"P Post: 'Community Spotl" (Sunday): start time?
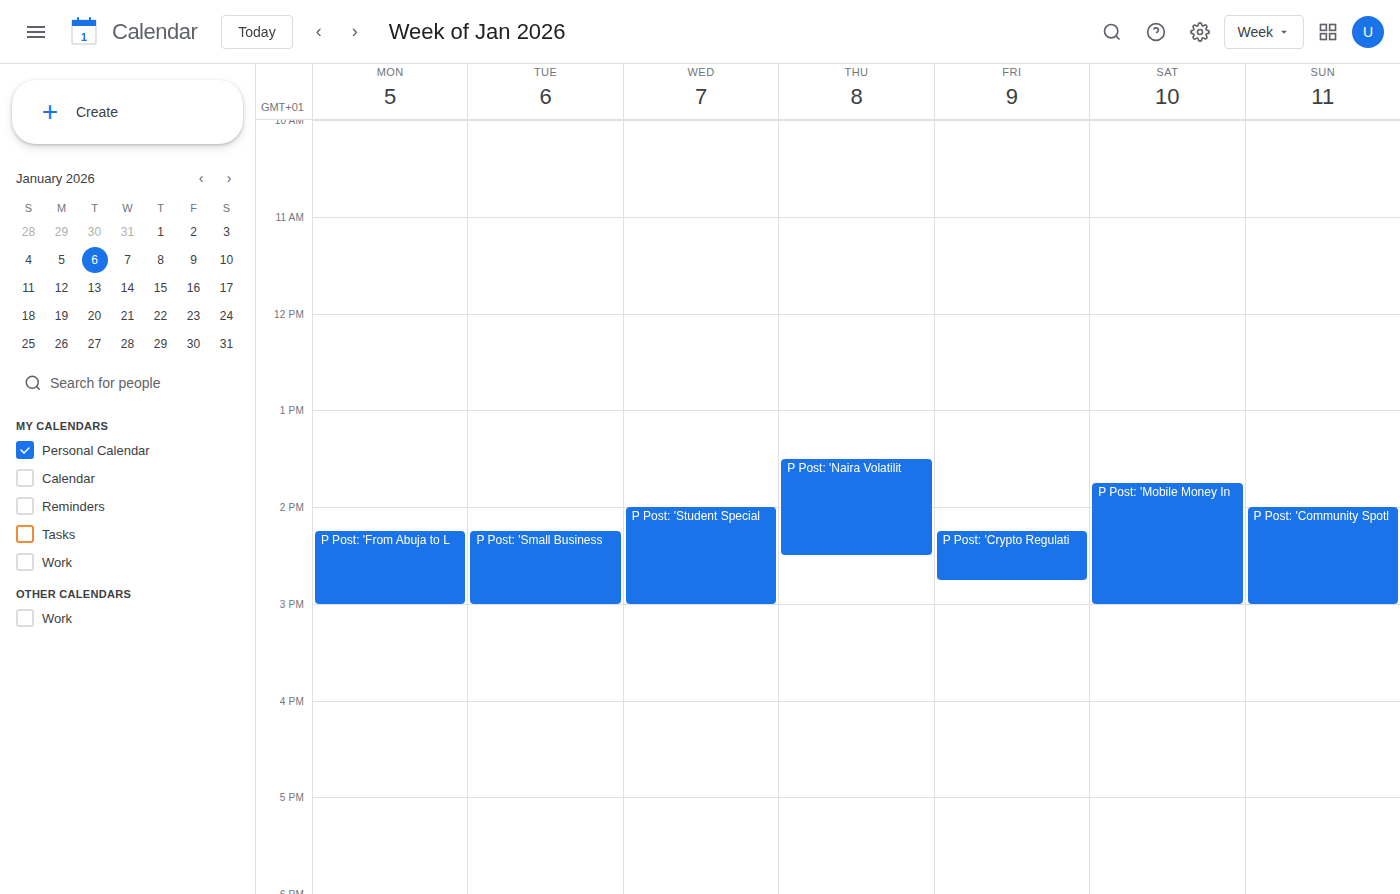
2:00 PM